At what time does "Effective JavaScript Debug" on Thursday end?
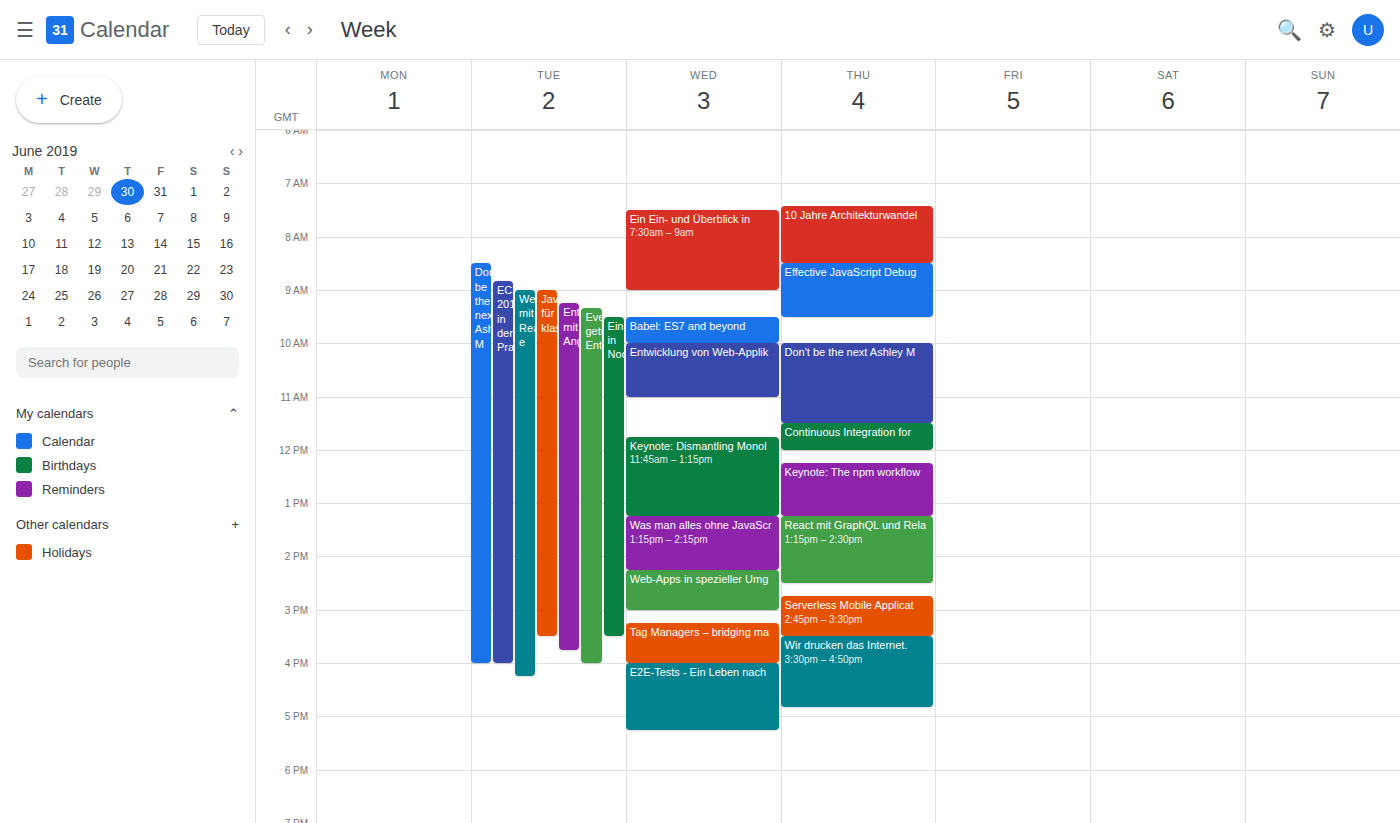
9:30 AM